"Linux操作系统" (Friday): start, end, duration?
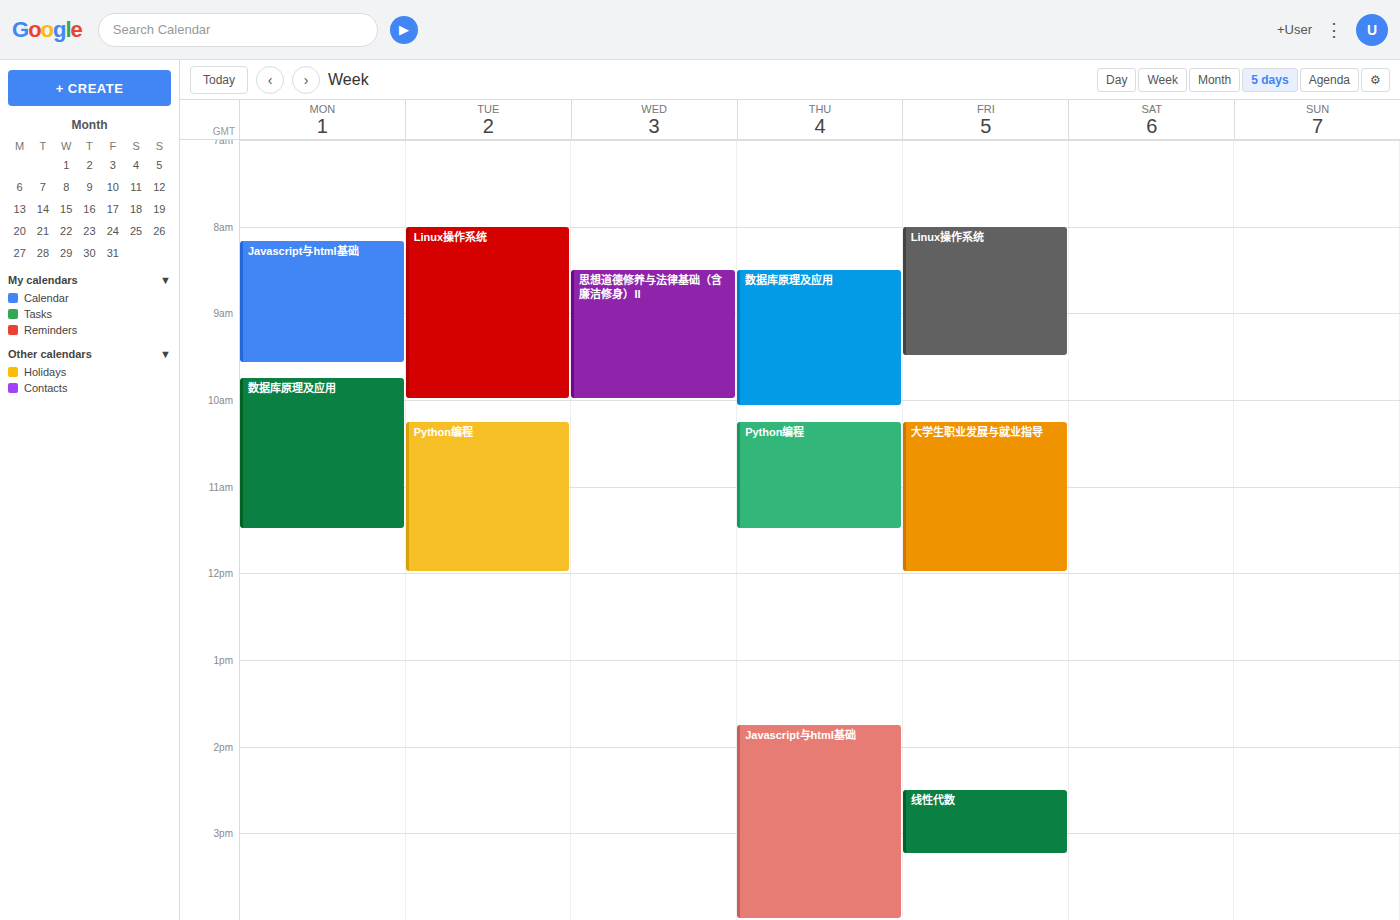
08:00 to 09:30, 1 hour 30 minutes